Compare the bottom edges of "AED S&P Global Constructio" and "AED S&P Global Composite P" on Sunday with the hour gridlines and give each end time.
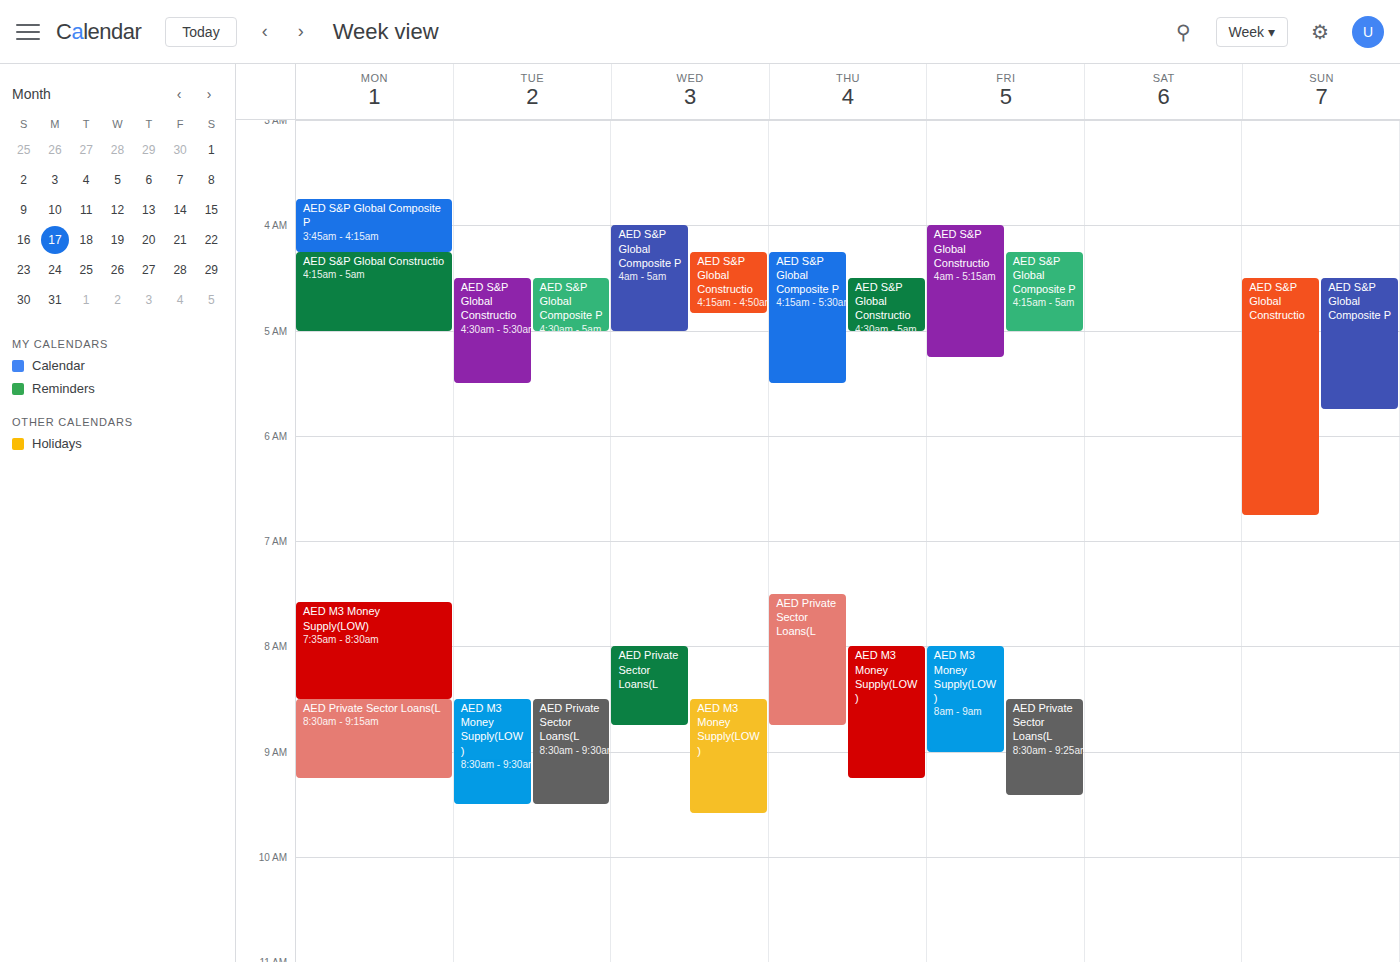
"AED S&P Global Constructio": 6:45 AM, neither: three quarters of the way from the 6 AM line to the 7 AM line. "AED S&P Global Composite P": 5:45 AM, neither: three quarters of the way from the 5 AM line to the 6 AM line.